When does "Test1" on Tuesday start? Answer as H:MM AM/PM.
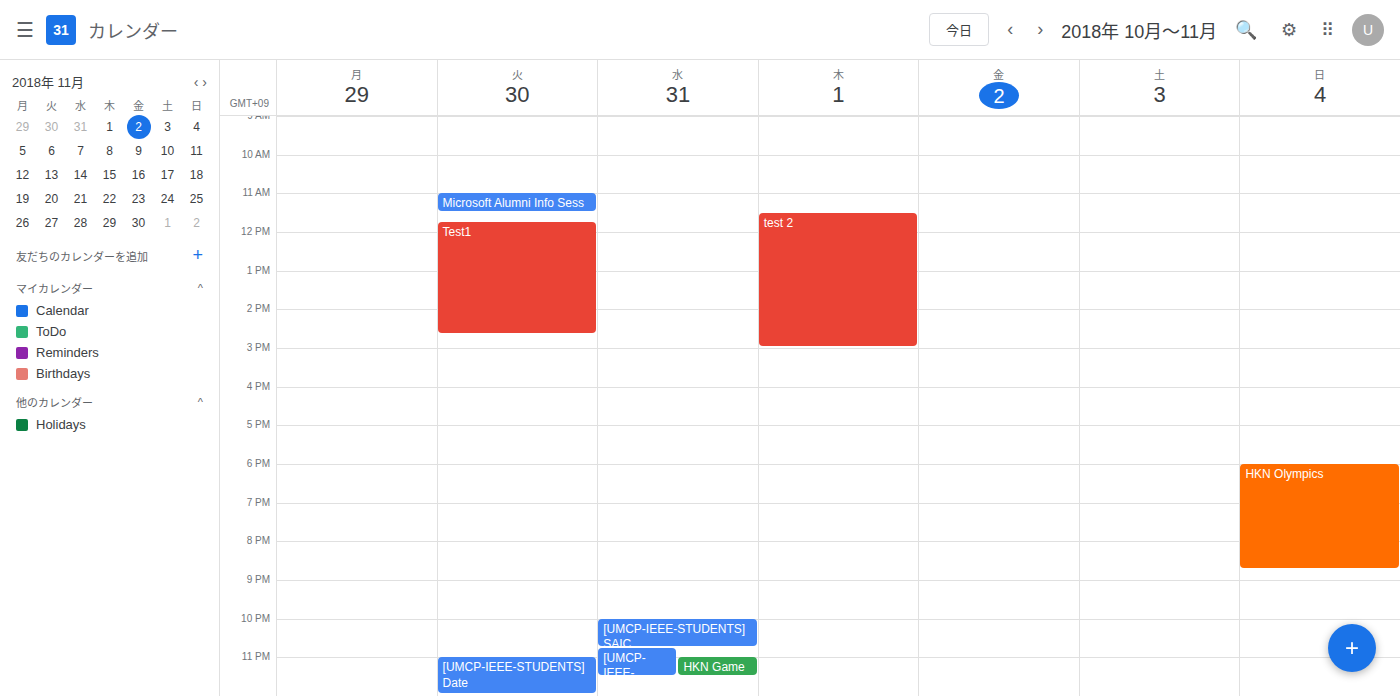
11:45 AM